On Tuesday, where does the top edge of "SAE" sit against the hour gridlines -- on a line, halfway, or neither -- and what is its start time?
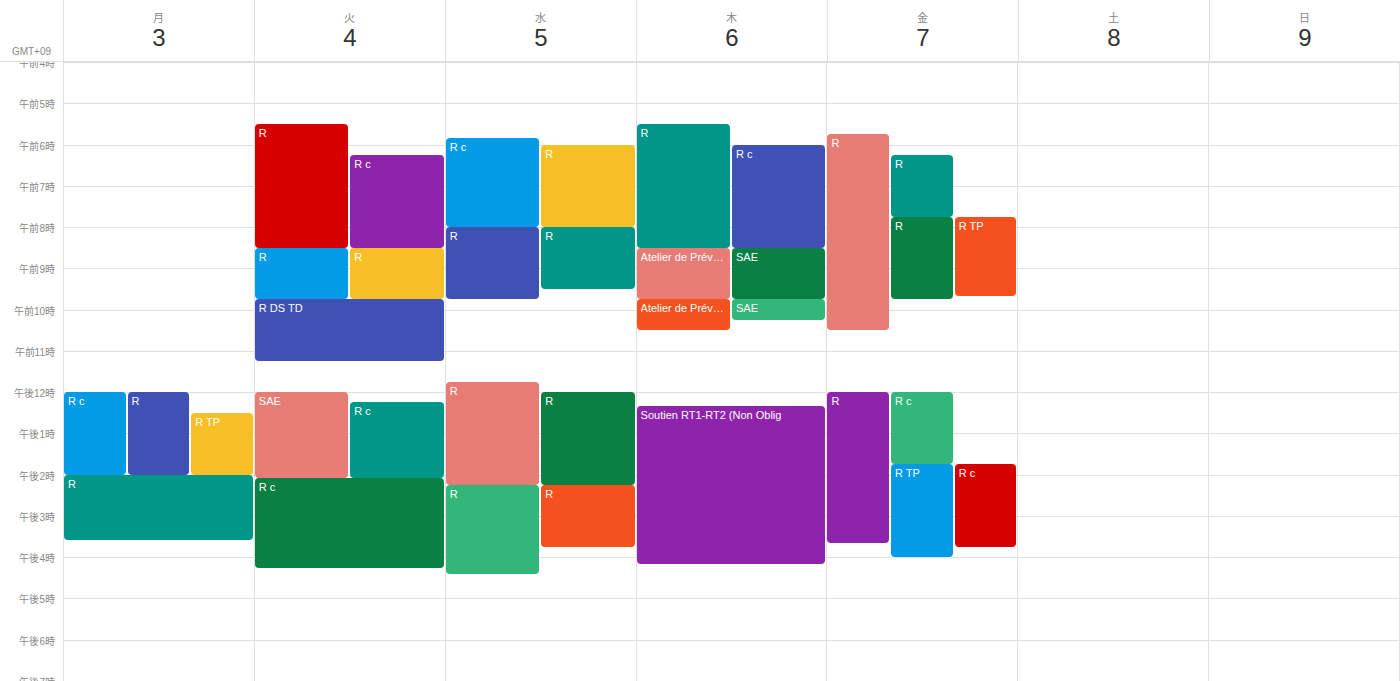
12:00 PM -- exactly on the 12 PM line.